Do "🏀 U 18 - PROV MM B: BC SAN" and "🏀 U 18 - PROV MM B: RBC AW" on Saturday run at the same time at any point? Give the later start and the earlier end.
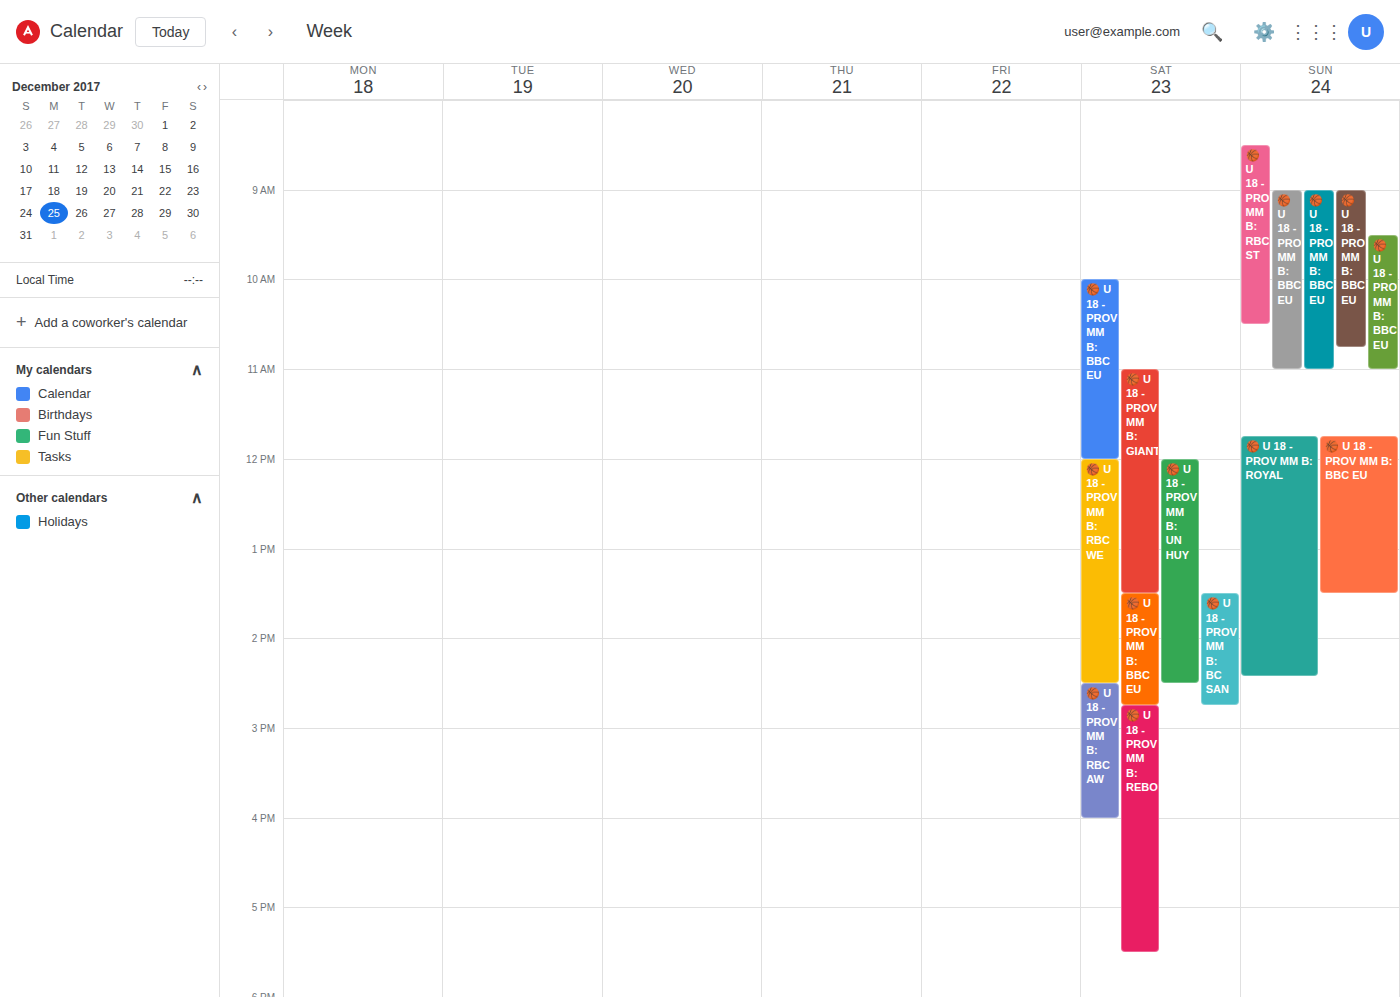
"🏀 U 18 - PROV MM B: RBC AW" starts at 2:30 PM, before "🏀 U 18 - PROV MM B: BC SAN" ends at 2:45 PM -- they overlap.